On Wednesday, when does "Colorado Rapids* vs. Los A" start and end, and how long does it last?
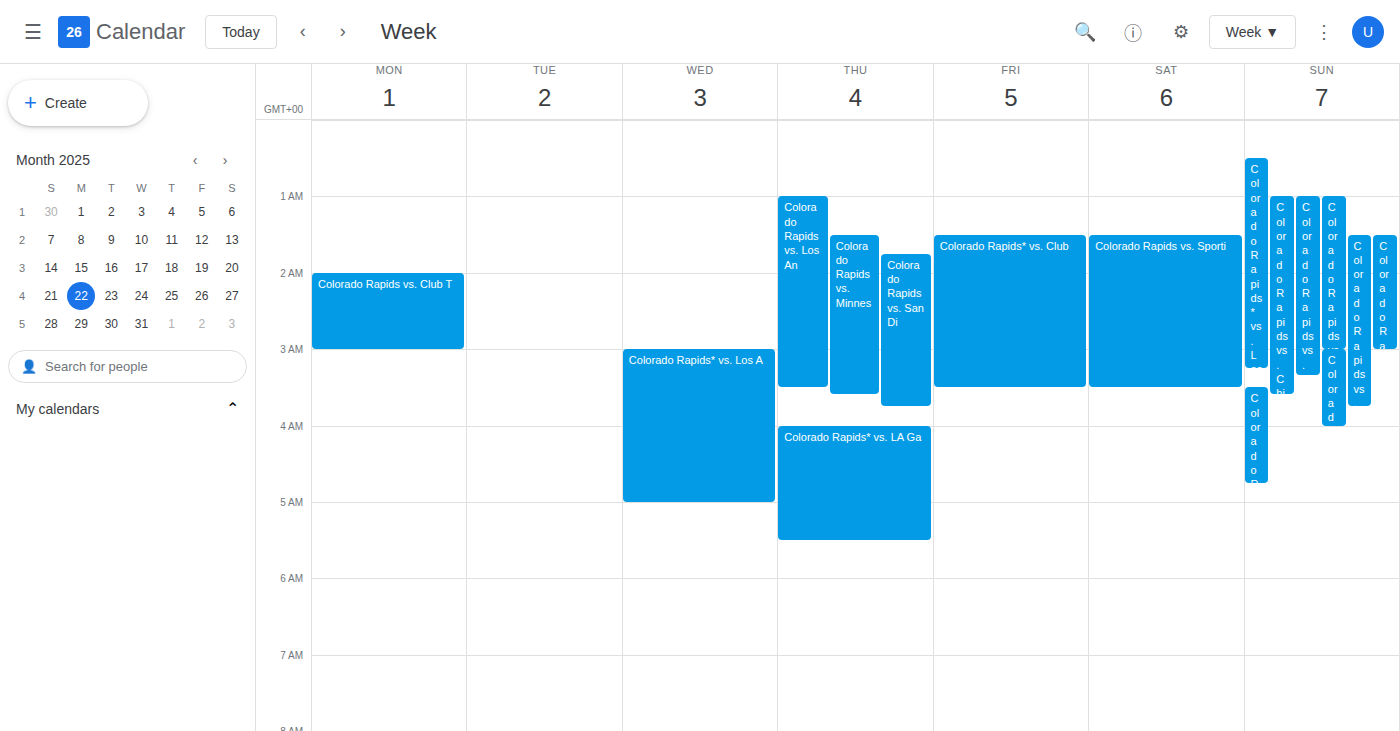
3:00 AM to 5:00 AM, 2 hours